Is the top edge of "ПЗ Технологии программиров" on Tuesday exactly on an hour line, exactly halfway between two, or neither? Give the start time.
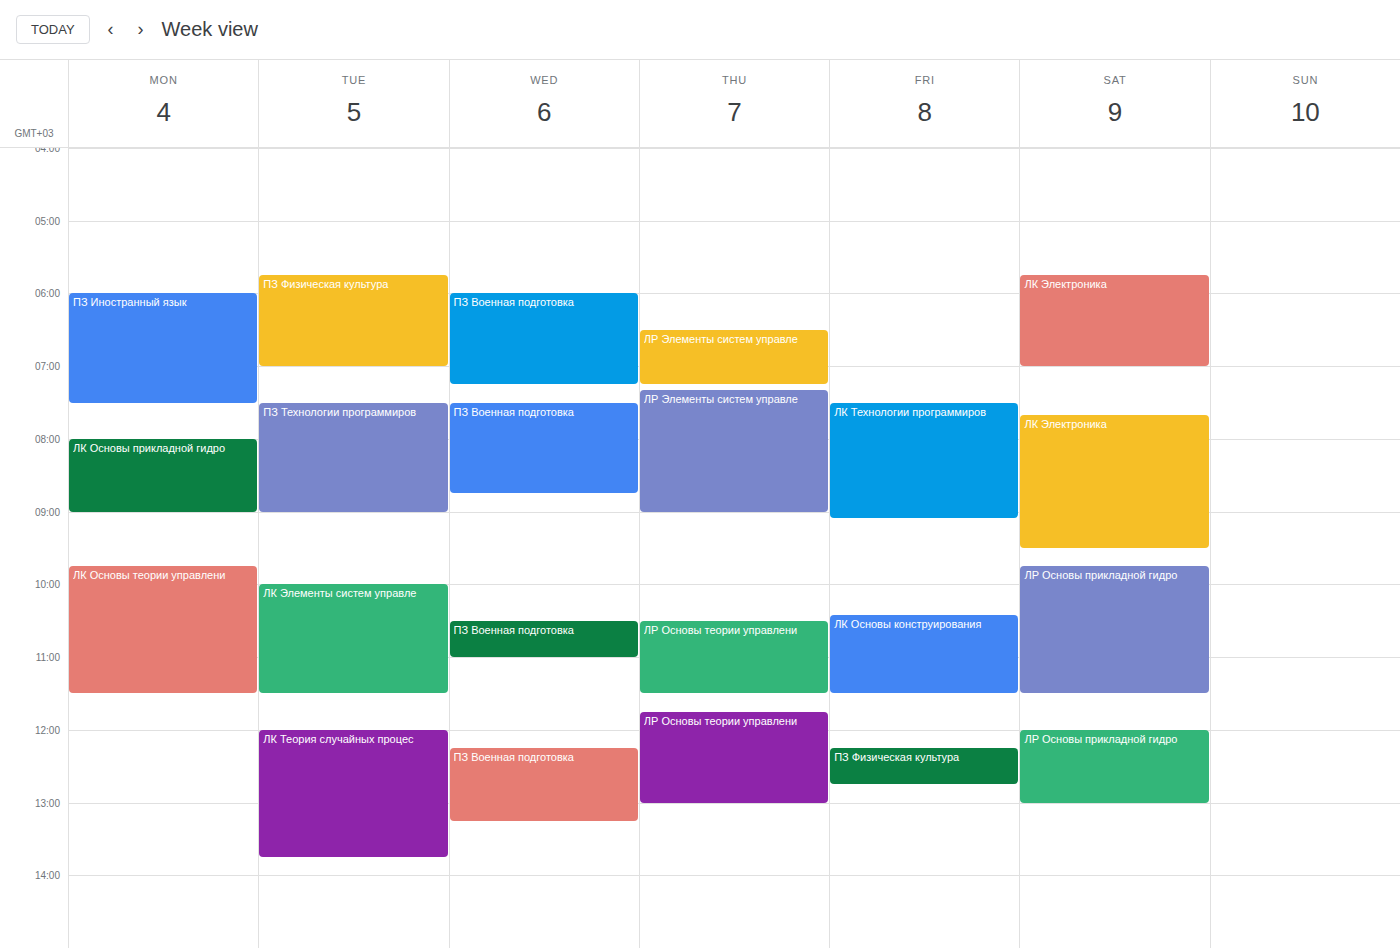
7:30 AM -- halfway between the 7 AM and 8 AM lines.